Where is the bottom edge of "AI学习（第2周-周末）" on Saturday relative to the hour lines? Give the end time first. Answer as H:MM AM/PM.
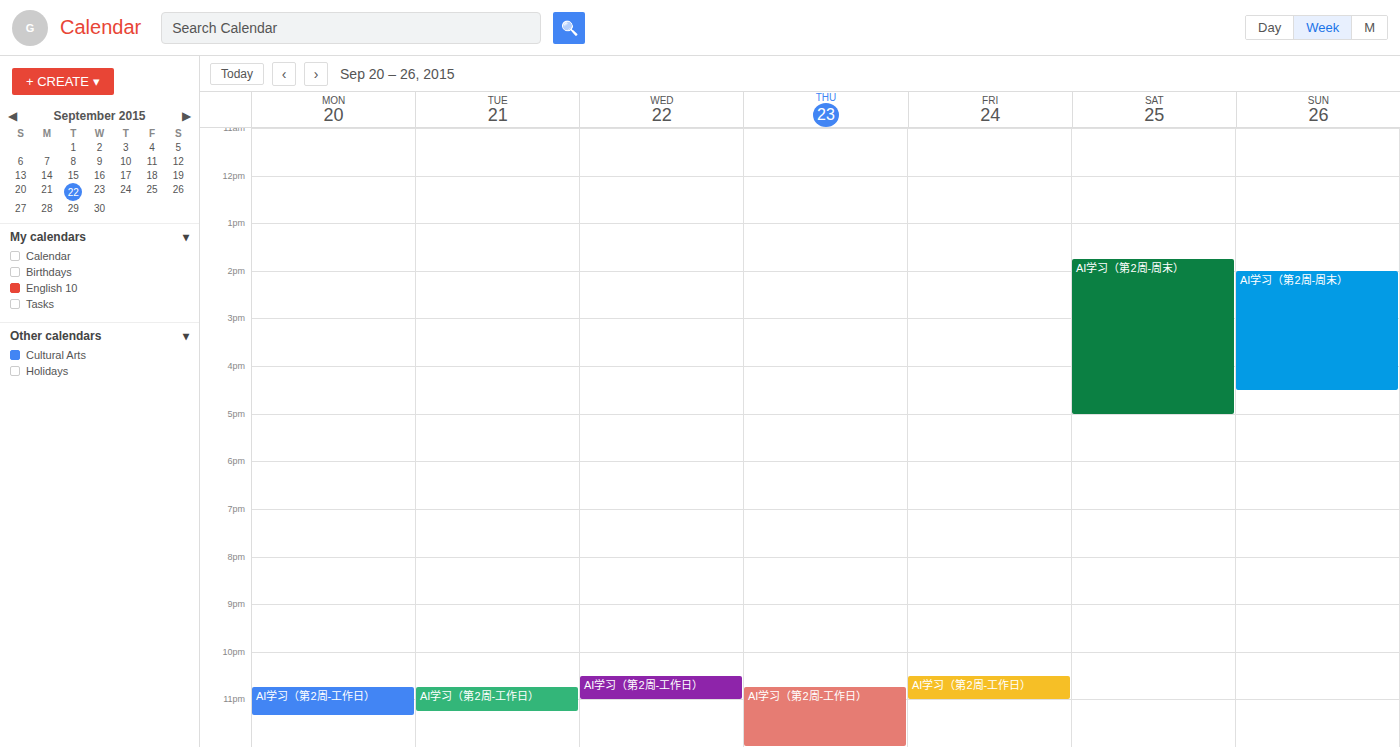
5:00 PM -- exactly on the 5 PM line.